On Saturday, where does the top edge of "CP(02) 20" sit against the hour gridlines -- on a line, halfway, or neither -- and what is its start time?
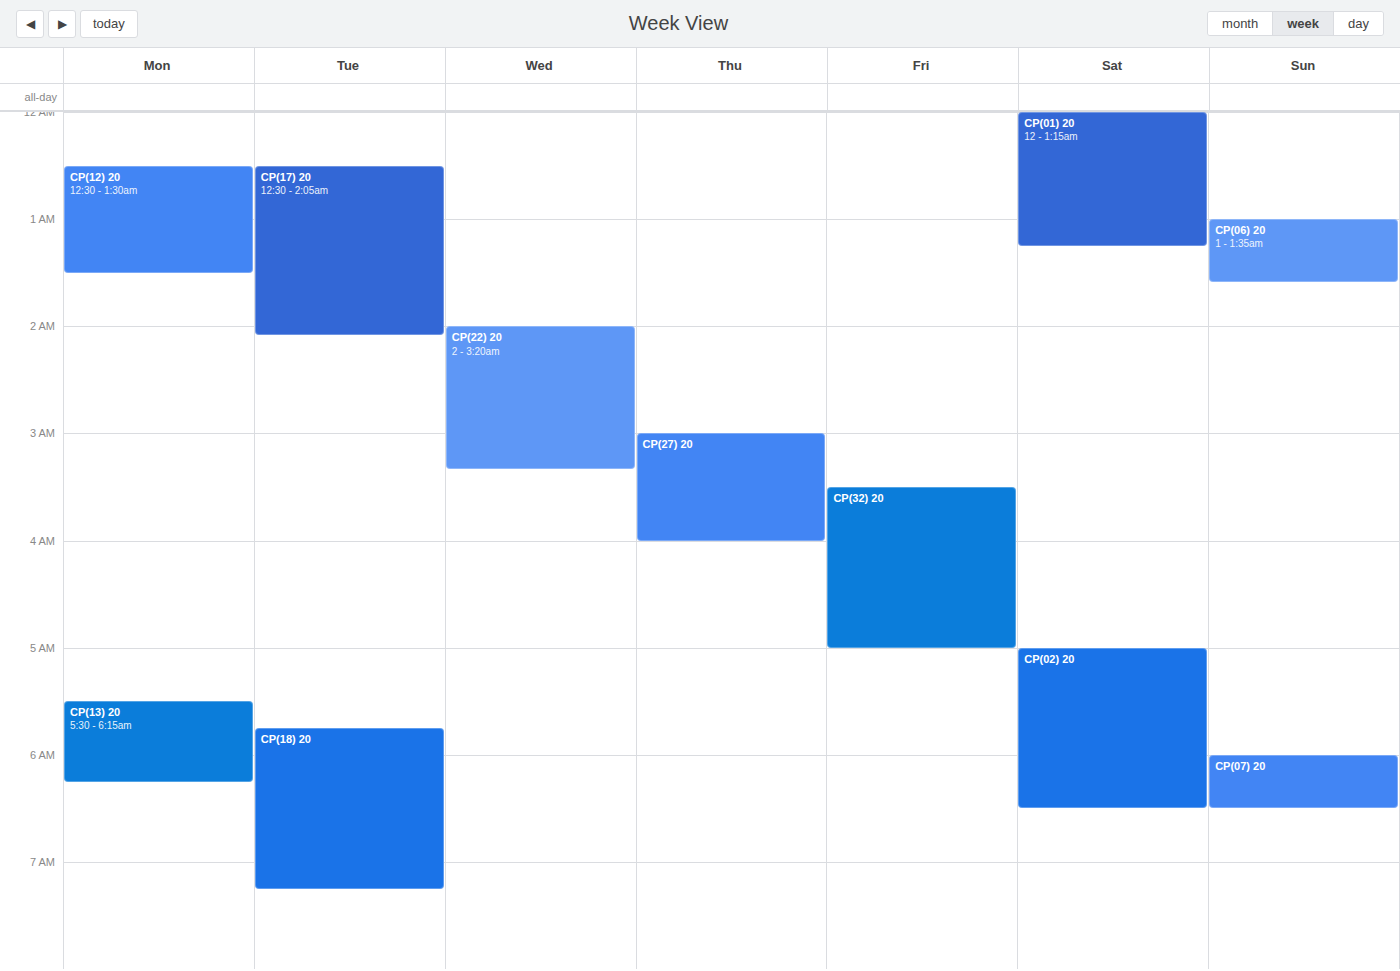
5:00 AM -- exactly on the 5 AM line.